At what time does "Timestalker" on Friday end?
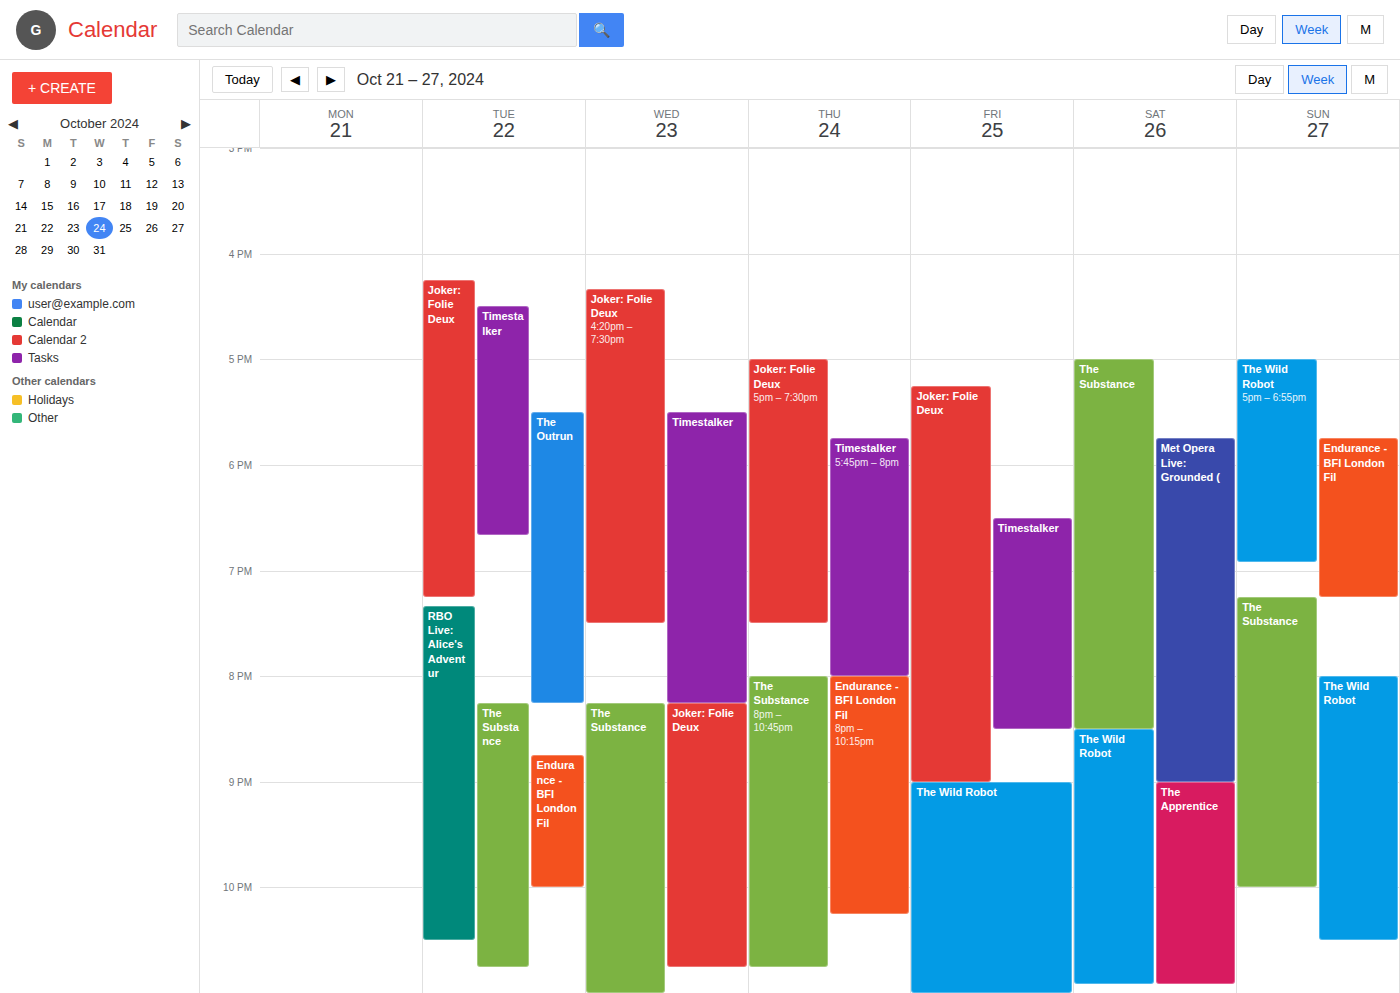
8:30 PM